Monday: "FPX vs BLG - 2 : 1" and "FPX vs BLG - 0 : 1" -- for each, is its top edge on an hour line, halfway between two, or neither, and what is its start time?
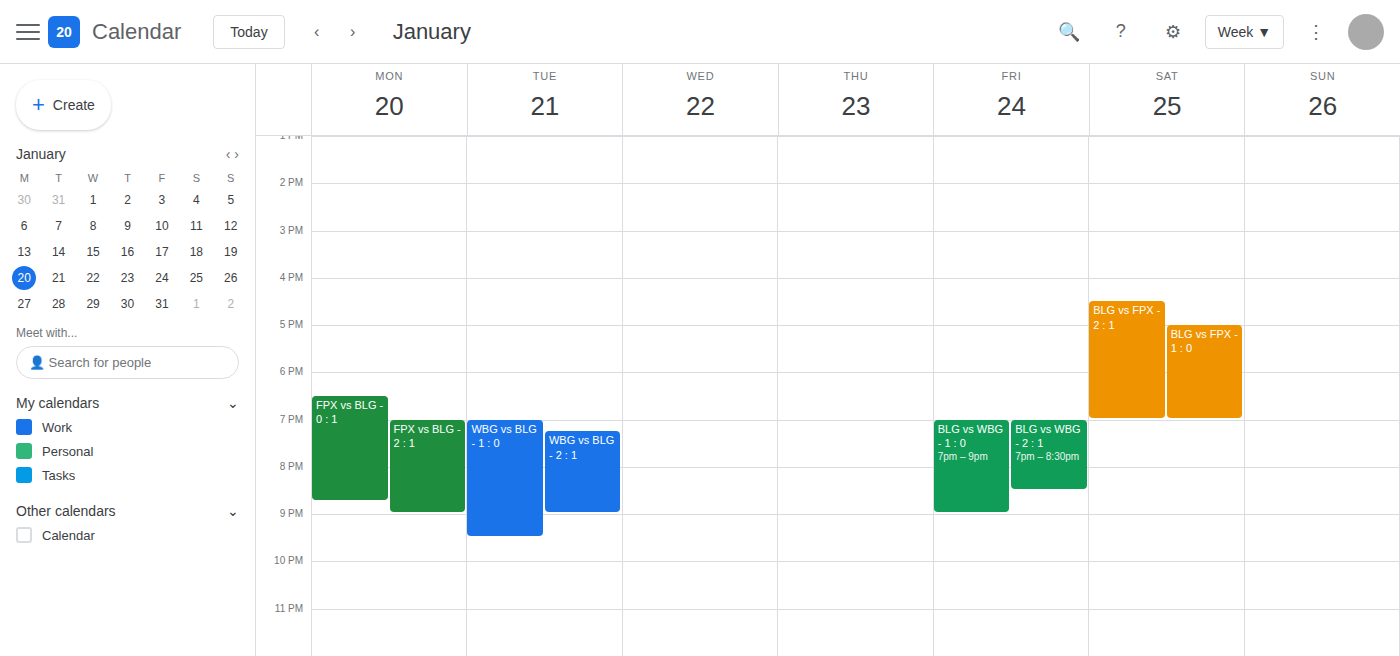
"FPX vs BLG - 2 : 1": 7:00 PM, exactly on the 7 PM line. "FPX vs BLG - 0 : 1": 6:30 PM, halfway between the 6 PM and 7 PM lines.